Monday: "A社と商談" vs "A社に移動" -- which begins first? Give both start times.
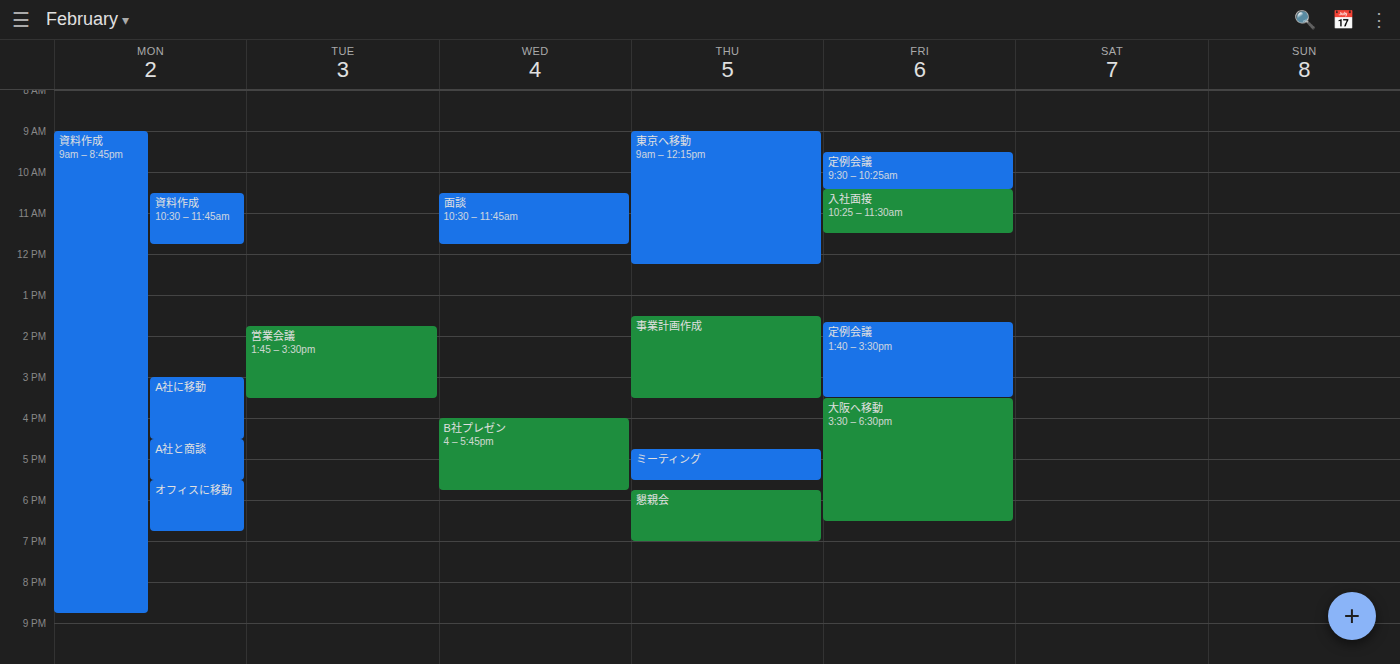
"A社に移動" 3:00 PM; "A社と商談" 4:30 PM.